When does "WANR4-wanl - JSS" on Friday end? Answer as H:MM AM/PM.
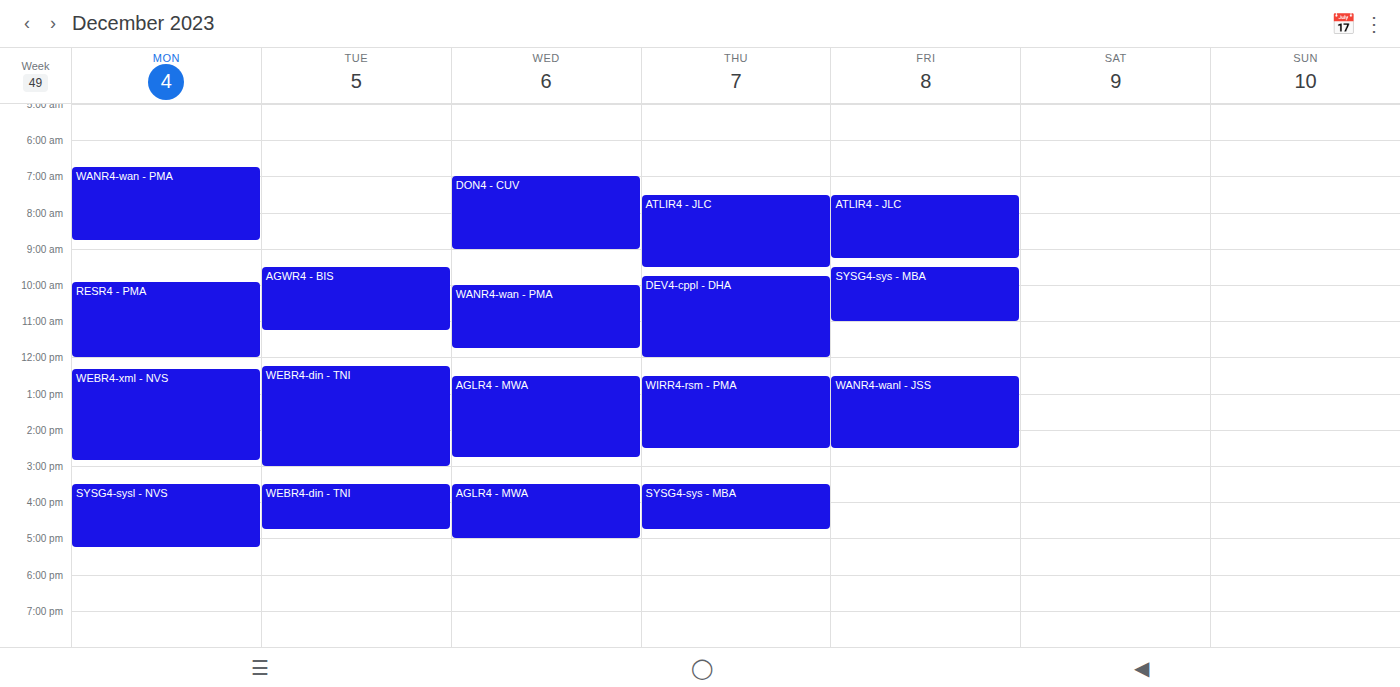
2:30 PM